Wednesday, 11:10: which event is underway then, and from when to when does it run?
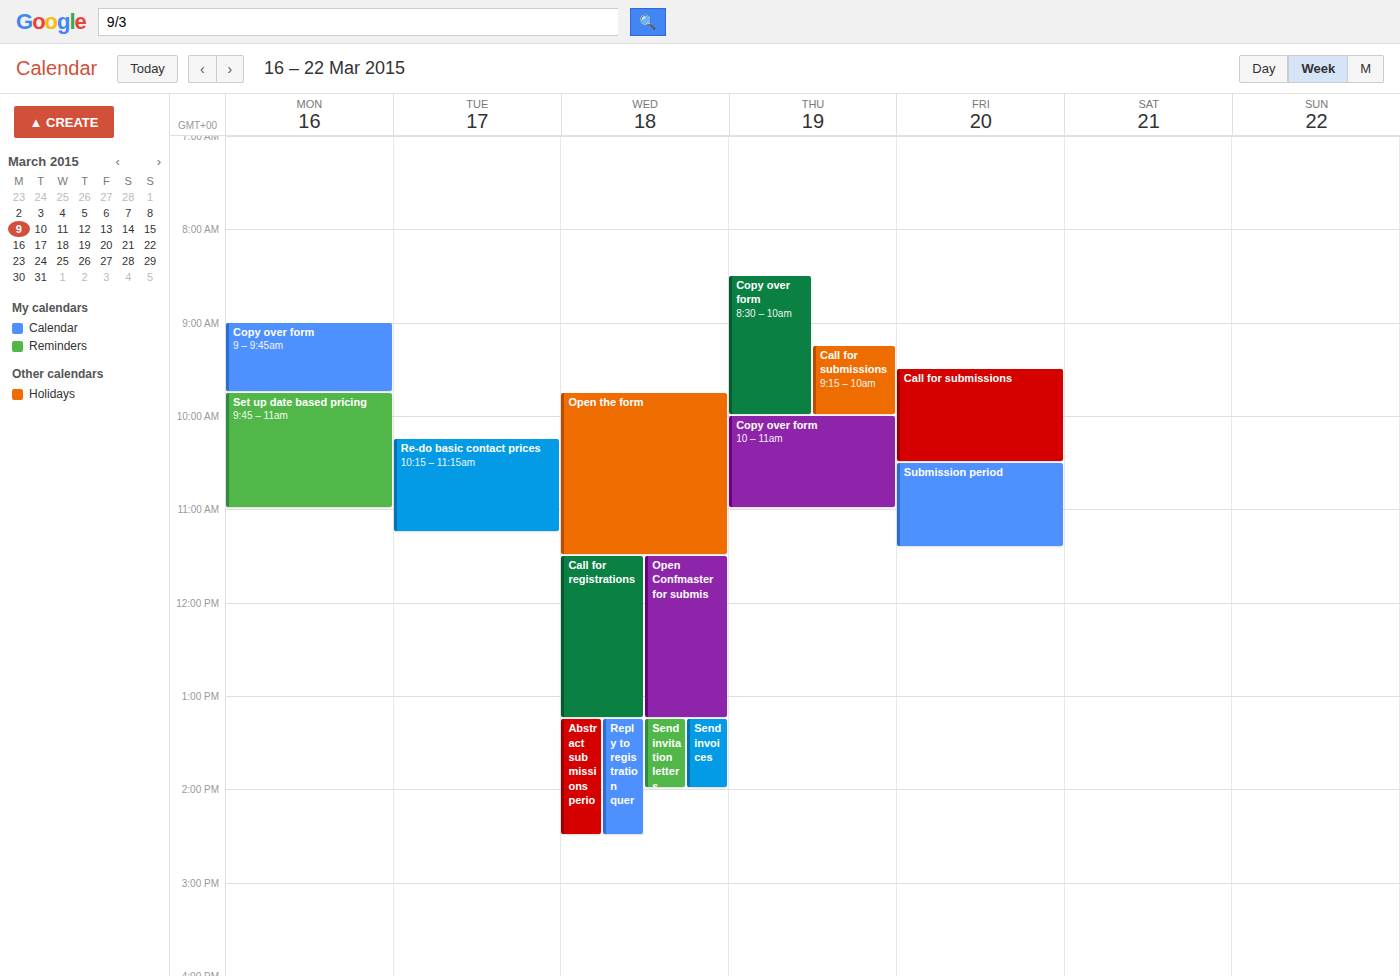
"Open the form", 09:45 to 11:30